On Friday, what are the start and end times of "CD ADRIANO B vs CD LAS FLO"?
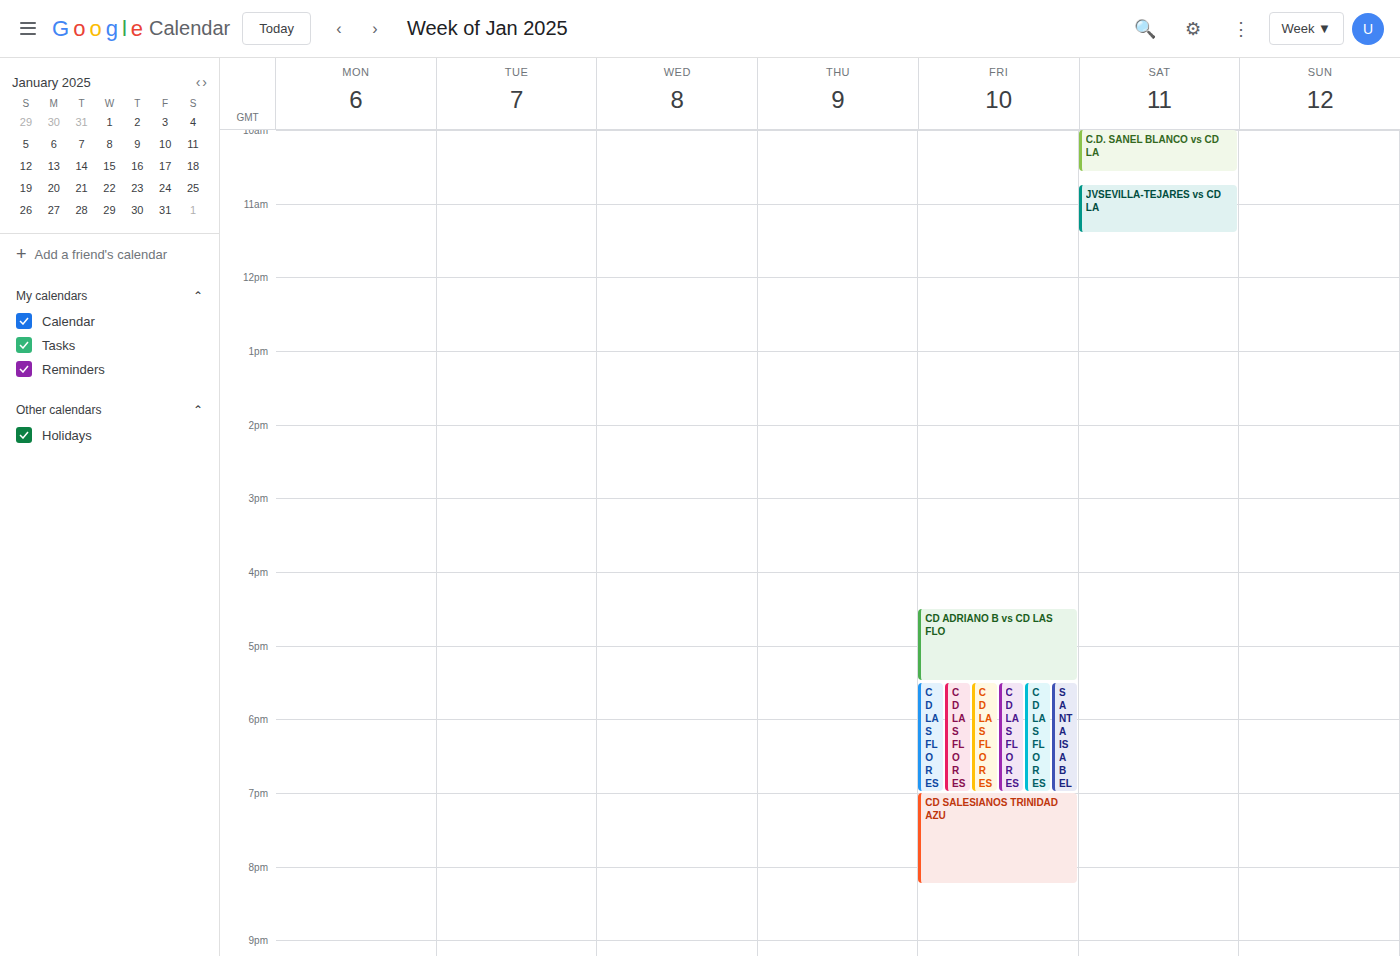
16:30 to 17:30